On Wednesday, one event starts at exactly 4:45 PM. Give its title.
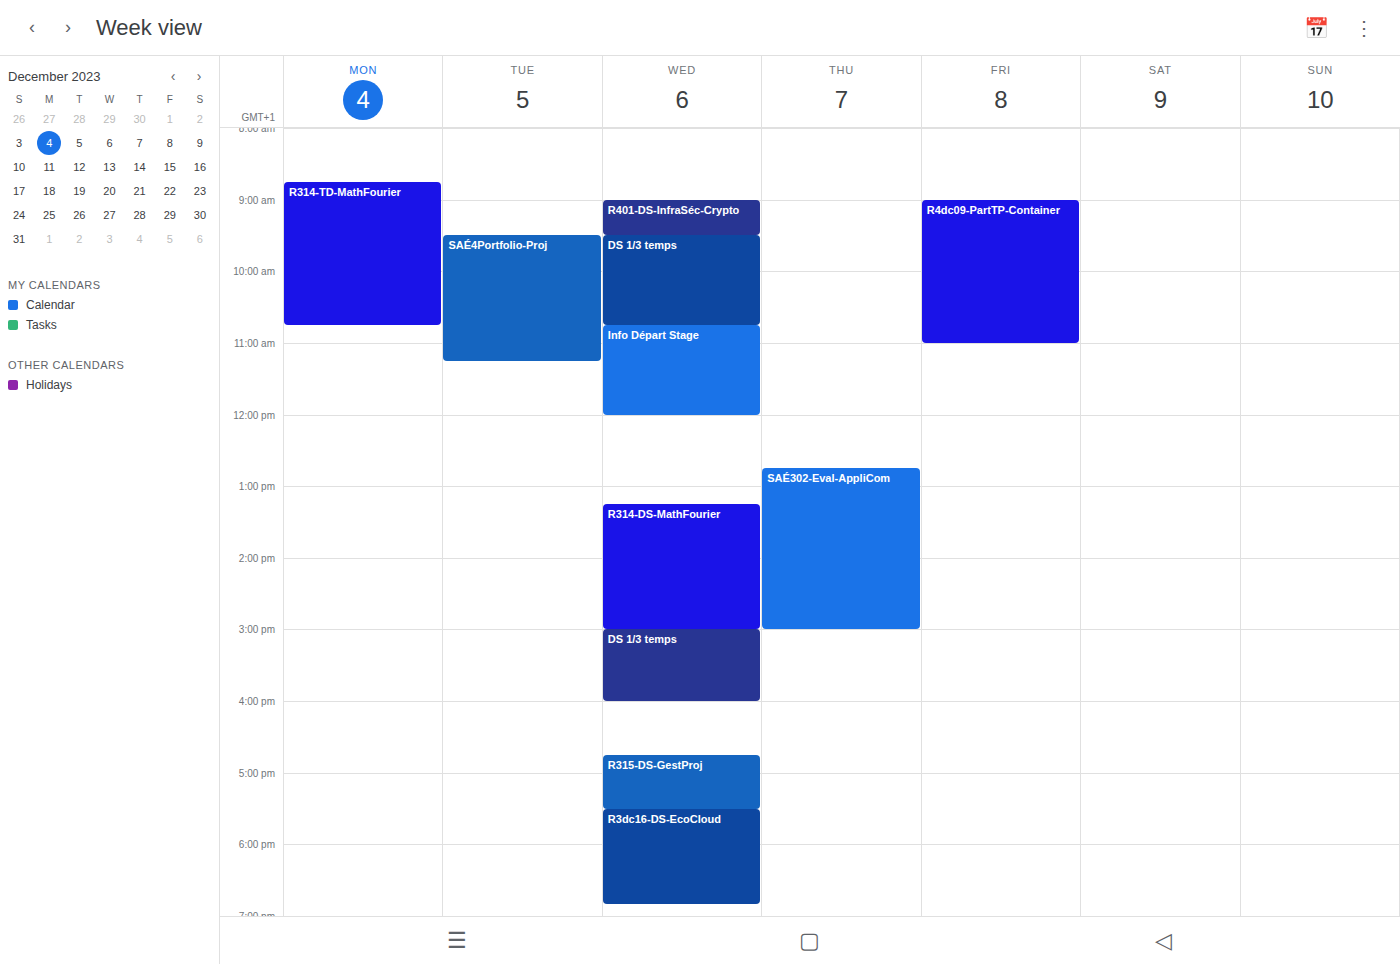
"R315-DS-GestProj"